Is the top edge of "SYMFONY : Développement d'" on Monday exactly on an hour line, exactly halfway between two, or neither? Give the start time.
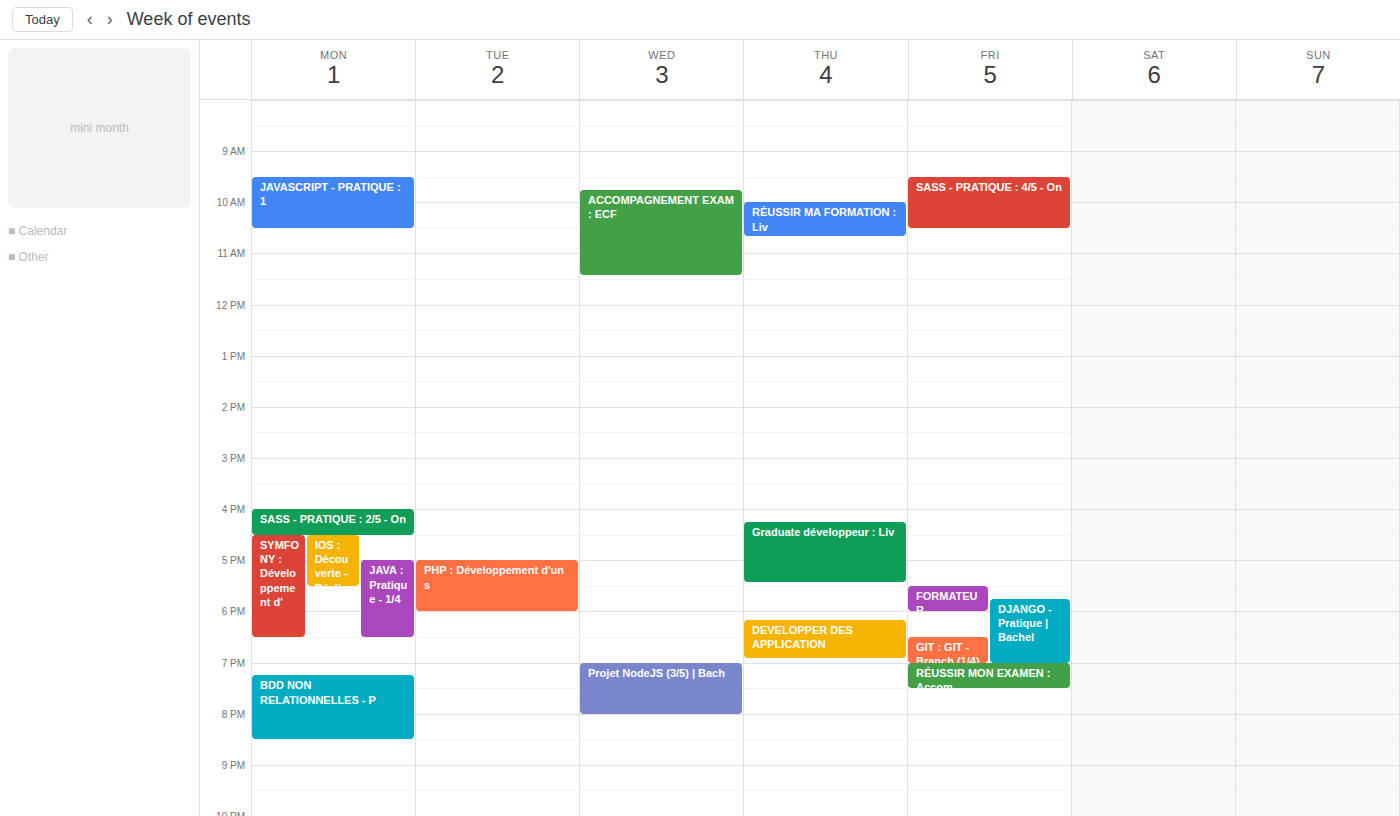
4:30 PM -- halfway between the 4 PM and 5 PM lines.